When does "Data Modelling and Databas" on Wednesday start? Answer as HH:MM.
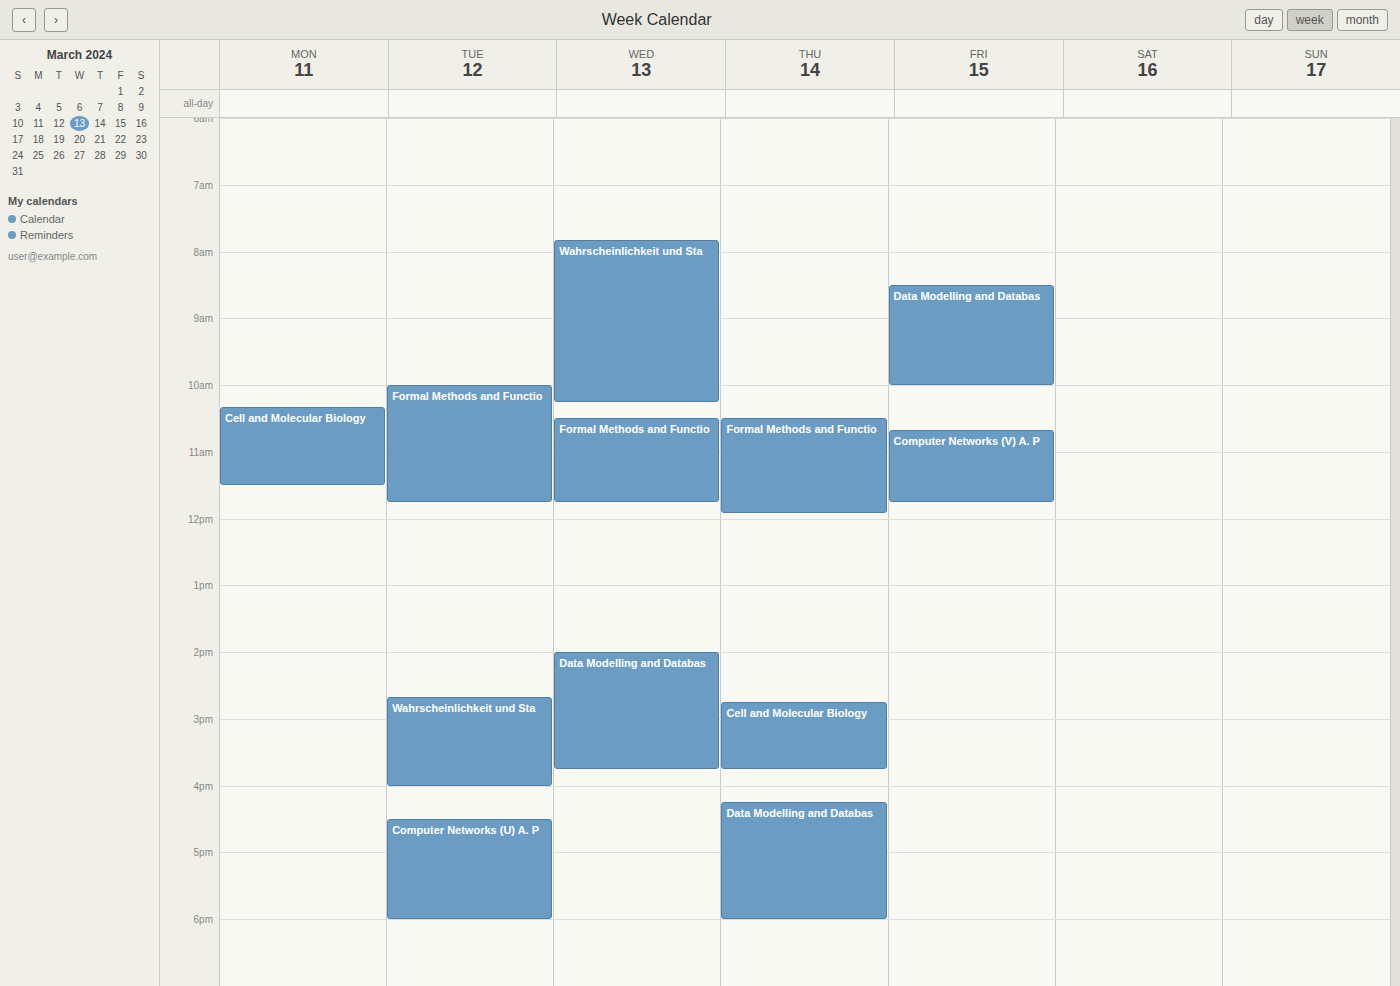
14:00